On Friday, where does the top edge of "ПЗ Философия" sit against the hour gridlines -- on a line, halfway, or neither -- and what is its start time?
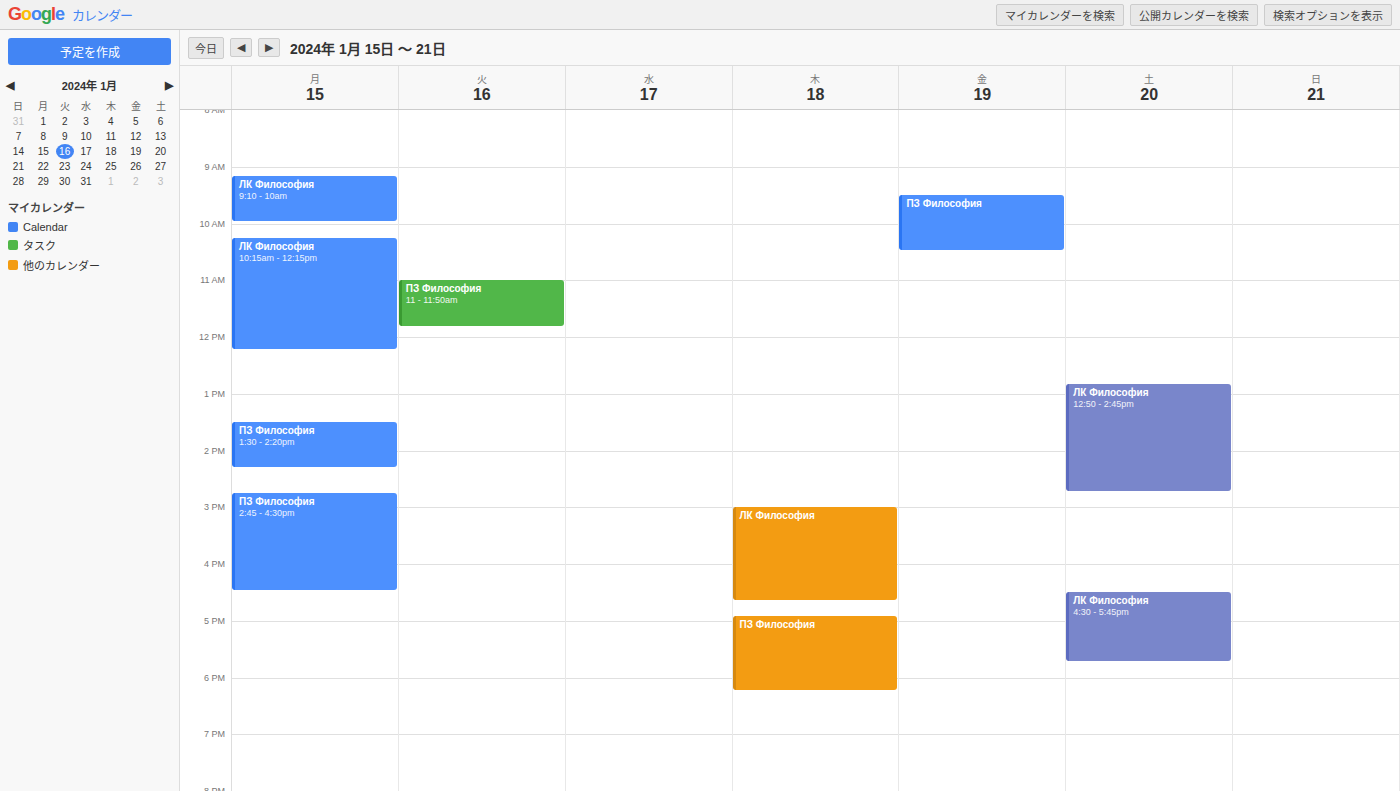
9:30 AM -- halfway between the 9 AM and 10 AM lines.